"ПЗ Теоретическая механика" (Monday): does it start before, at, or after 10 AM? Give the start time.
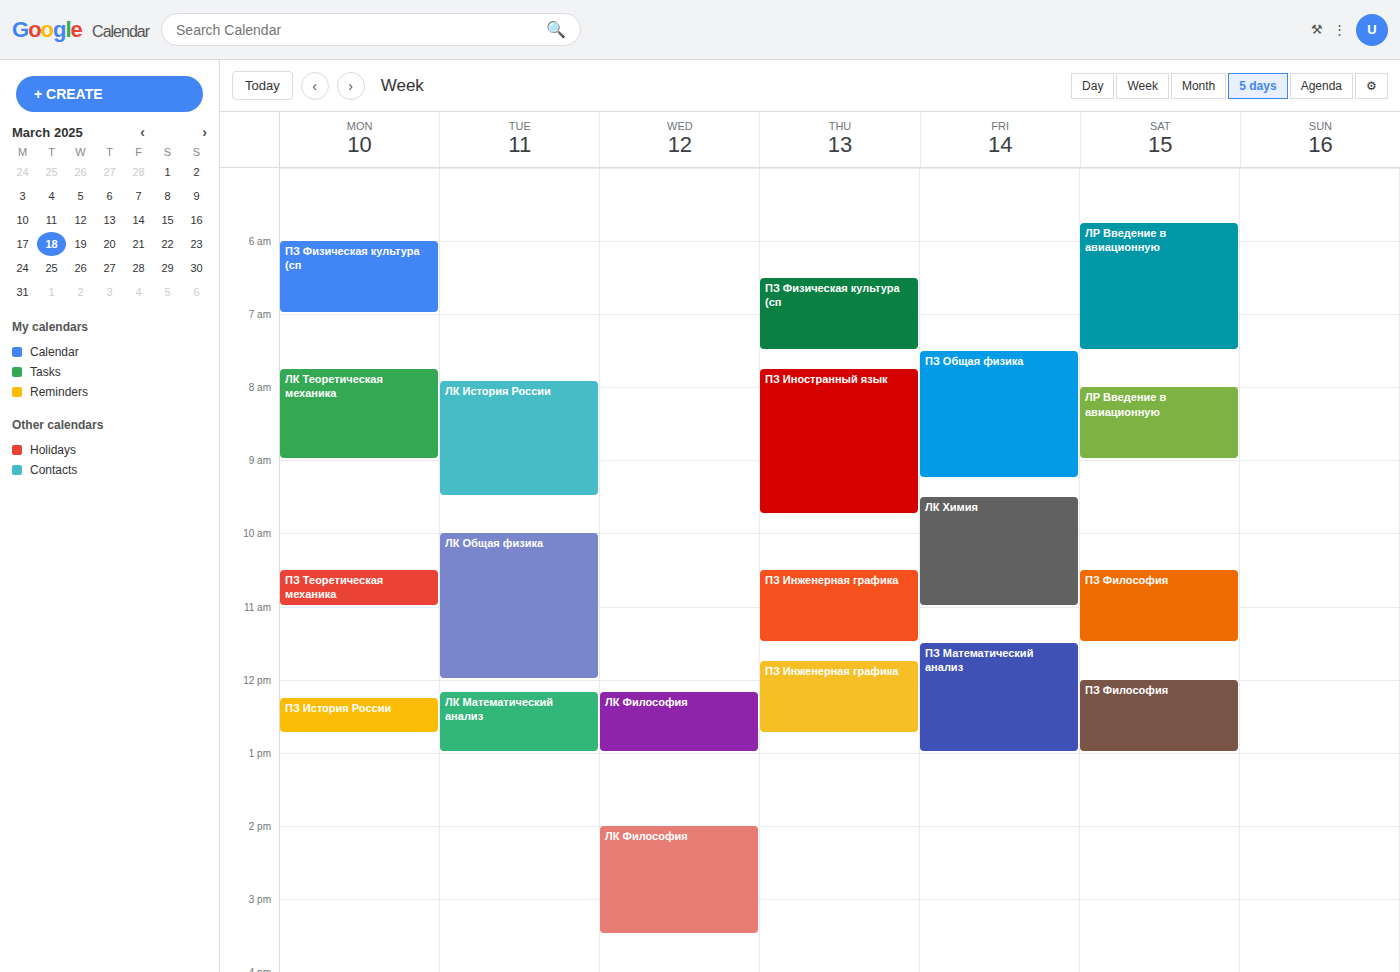
10:30 AM -- after 10 AM, 30 minutes below the 10 AM line.